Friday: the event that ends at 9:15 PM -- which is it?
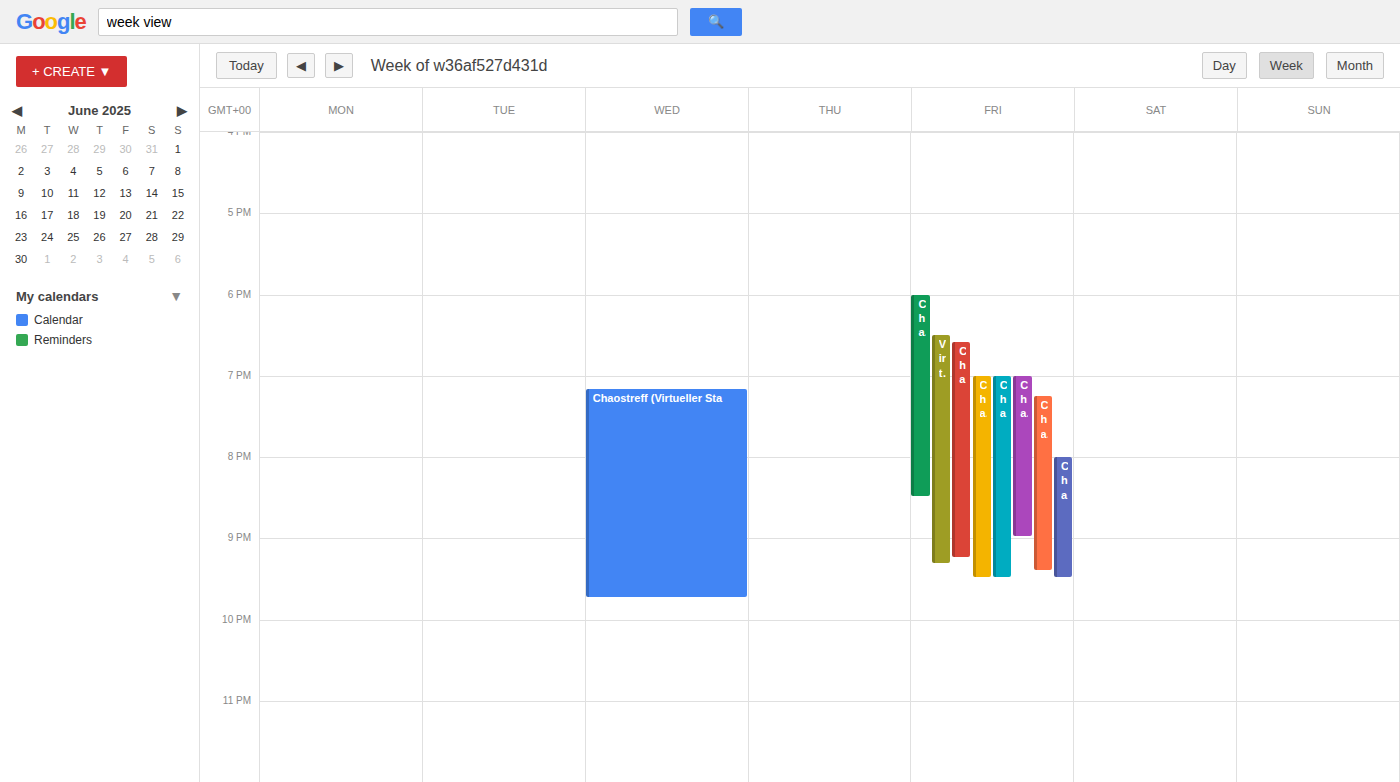
"Chaostreff April 2023"